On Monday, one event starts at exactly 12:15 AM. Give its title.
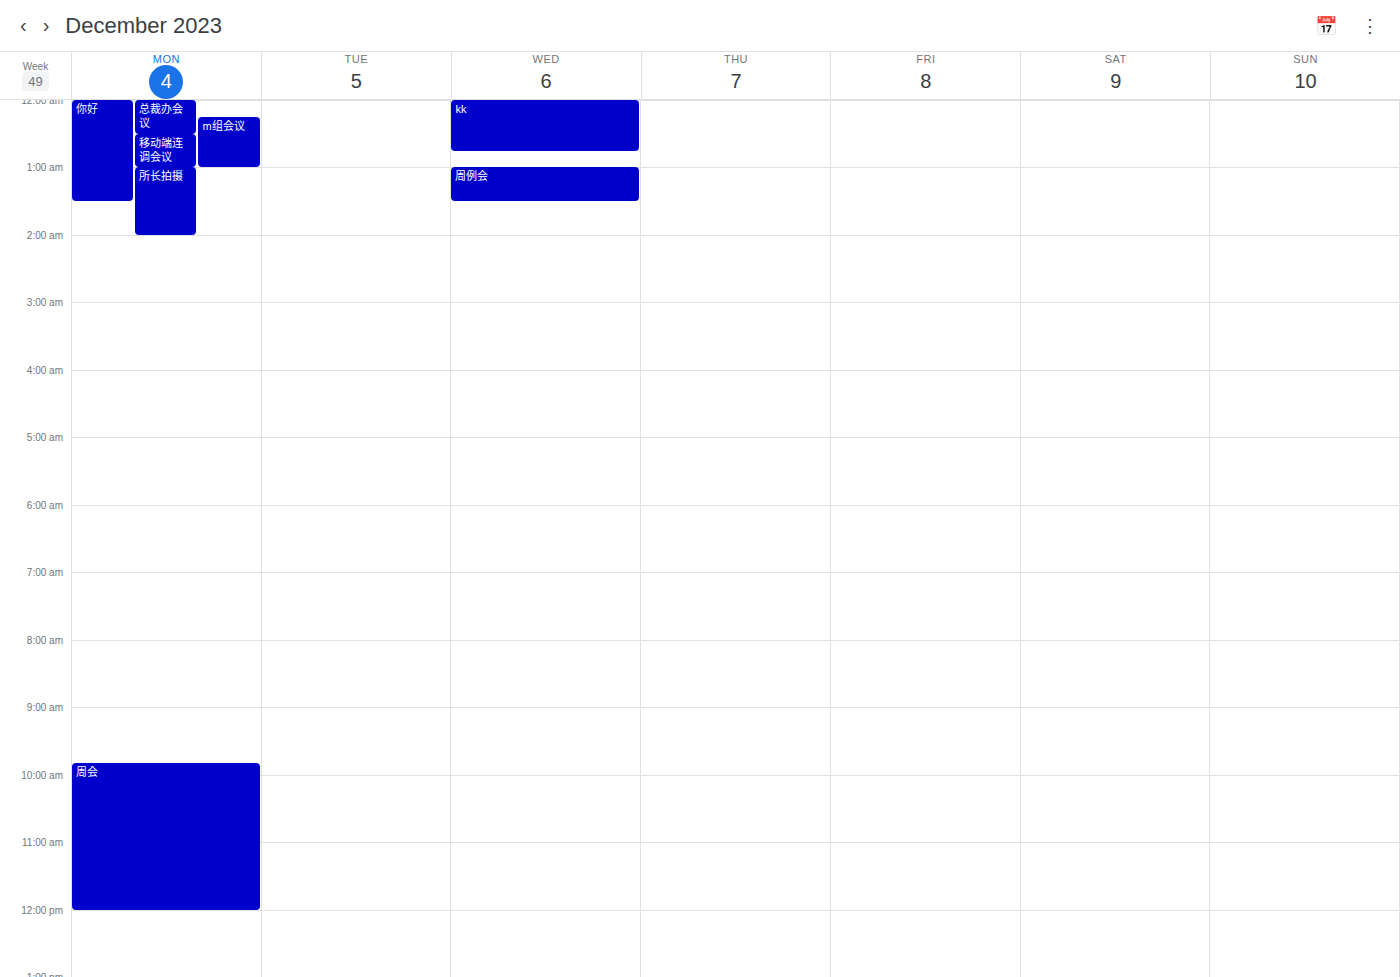
"m组会议"